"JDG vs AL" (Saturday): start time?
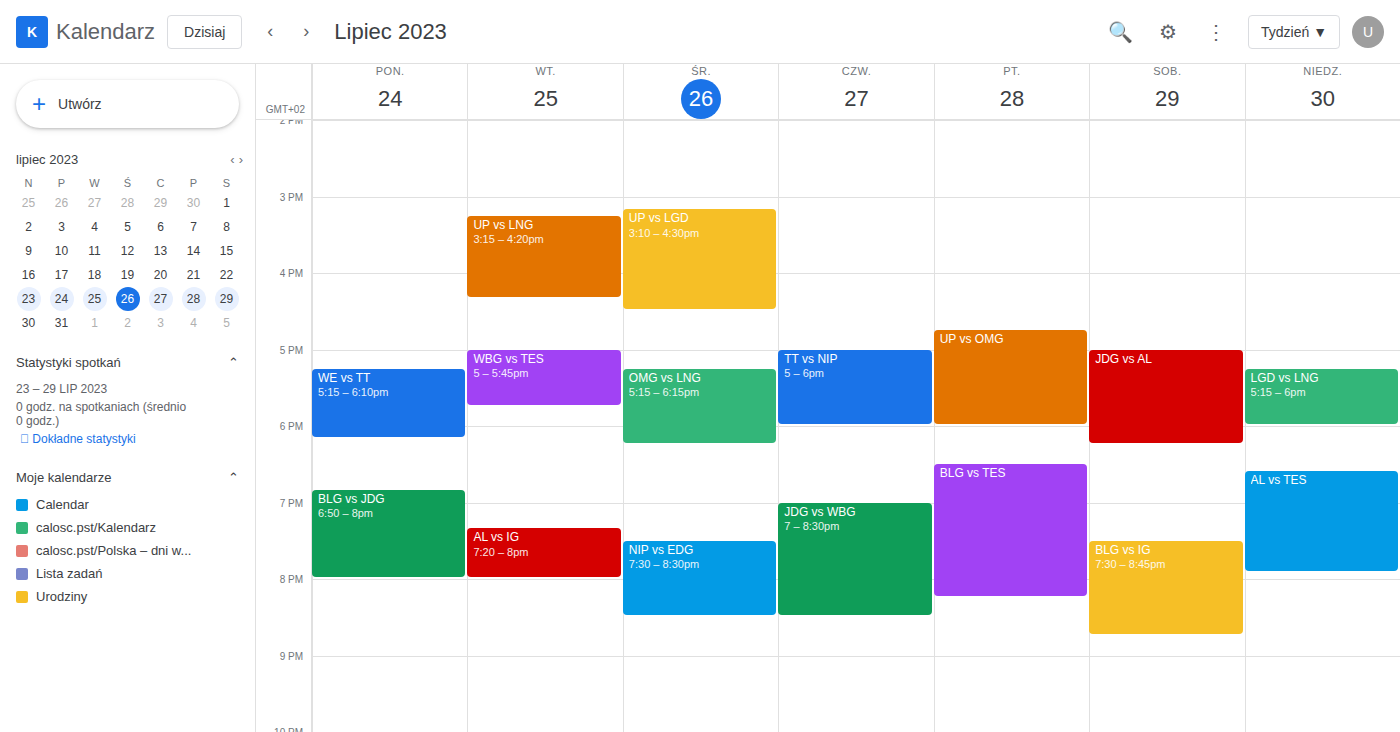
5:00 PM